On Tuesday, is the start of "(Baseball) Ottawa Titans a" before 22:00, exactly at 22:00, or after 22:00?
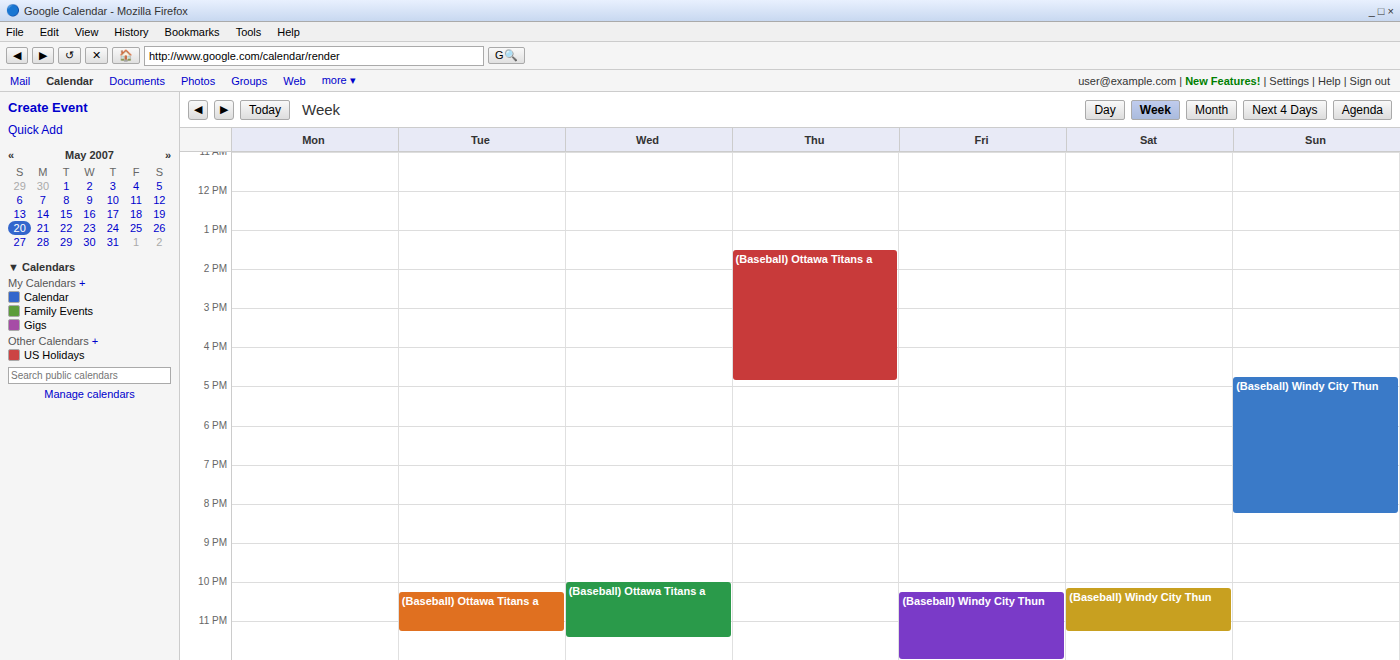
22:15 -- after 22:00, 15 minutes below the 22:00 line.